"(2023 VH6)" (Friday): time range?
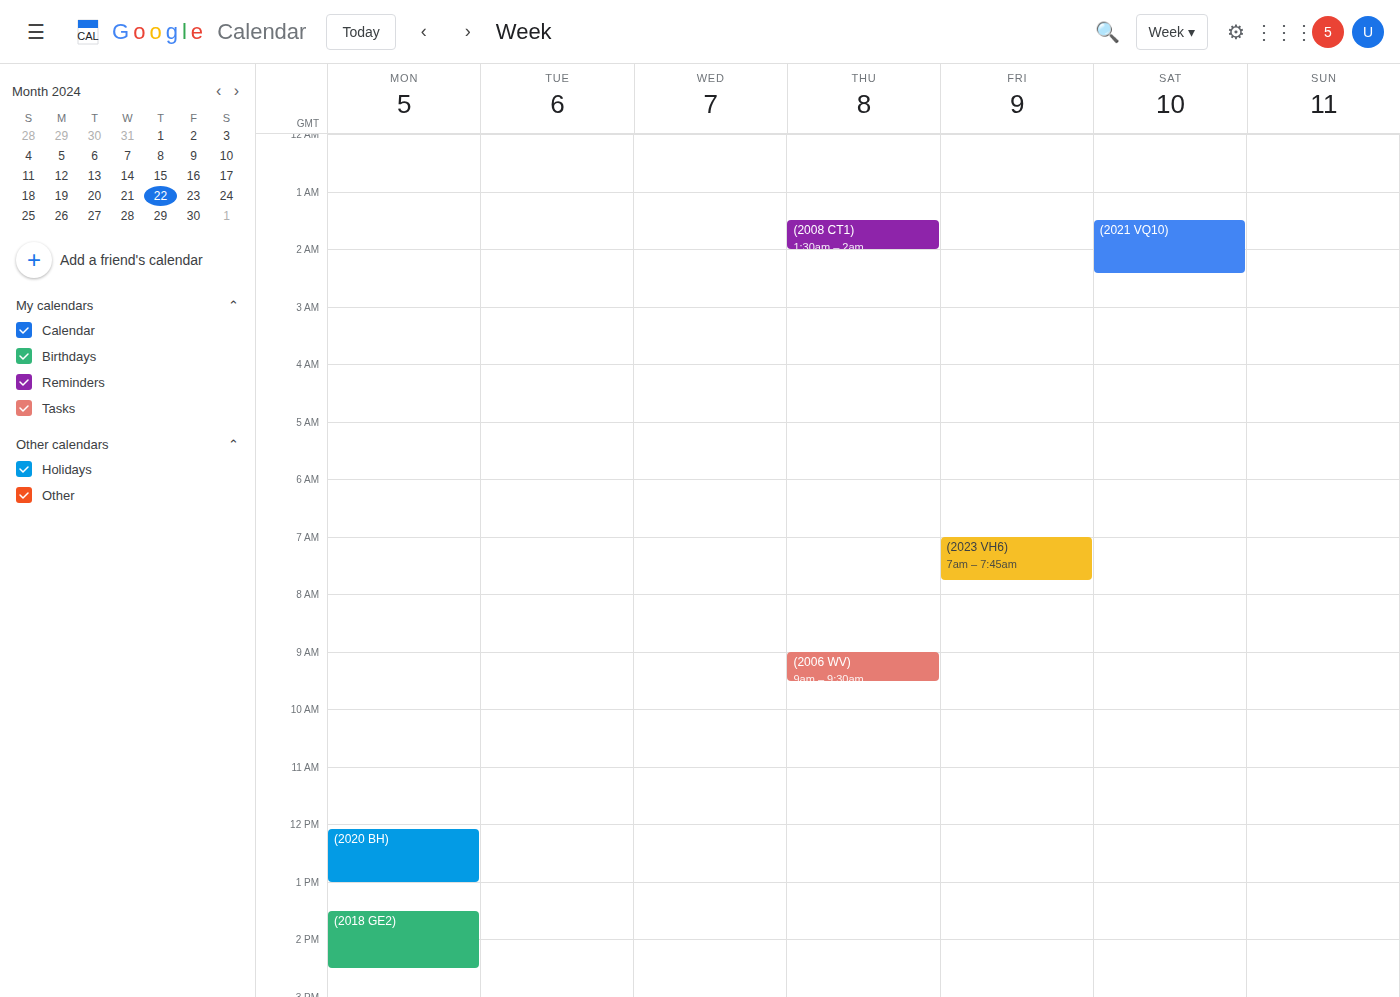
7:00 AM to 7:45 AM